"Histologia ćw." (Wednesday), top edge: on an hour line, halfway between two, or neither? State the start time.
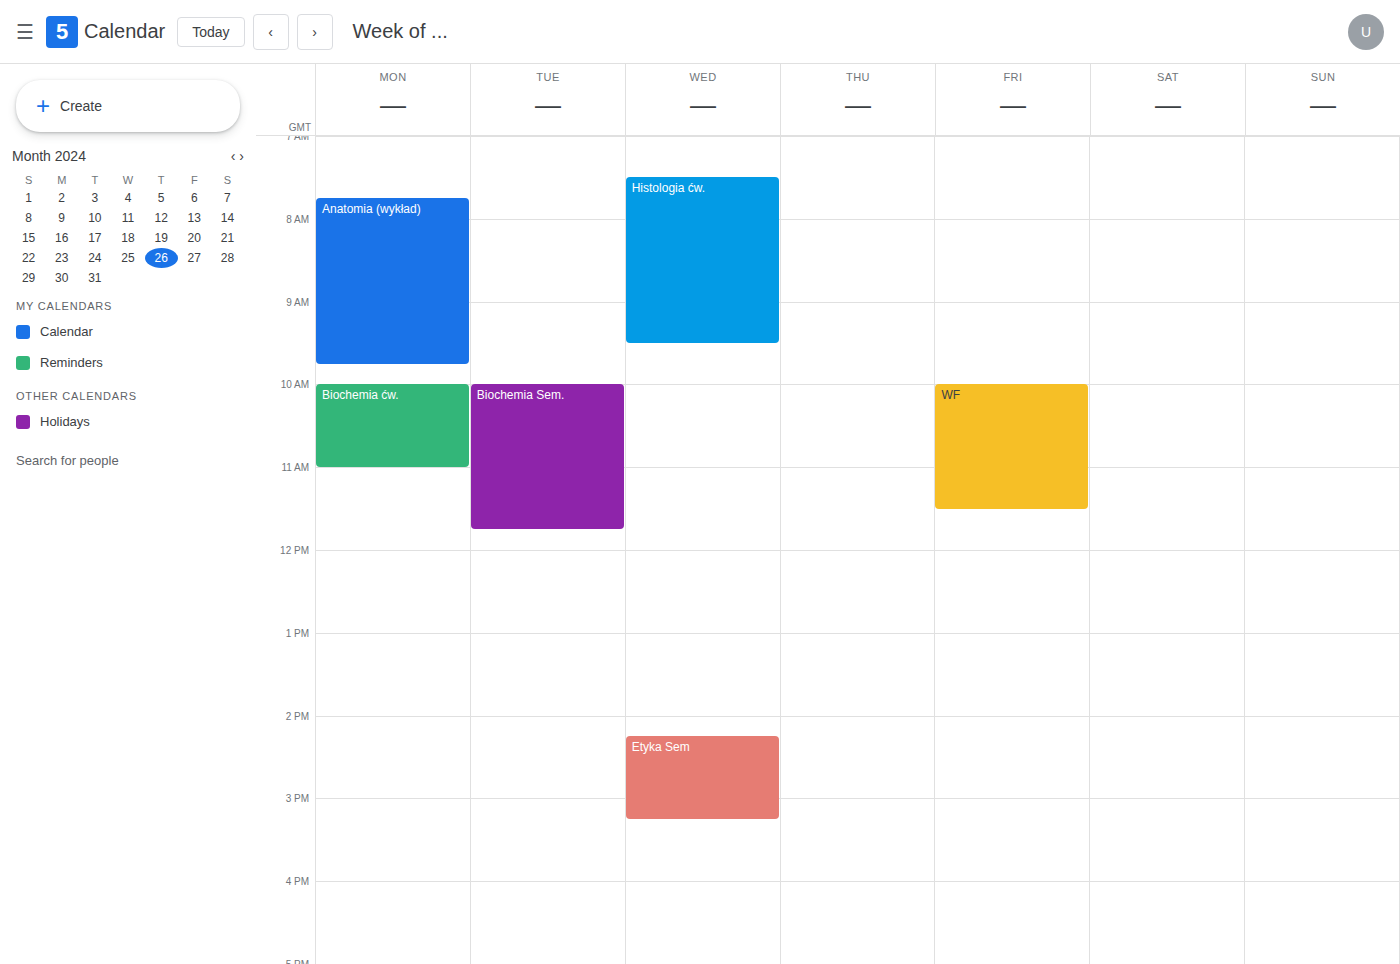
7:30 AM -- halfway between the 7 AM and 8 AM lines.